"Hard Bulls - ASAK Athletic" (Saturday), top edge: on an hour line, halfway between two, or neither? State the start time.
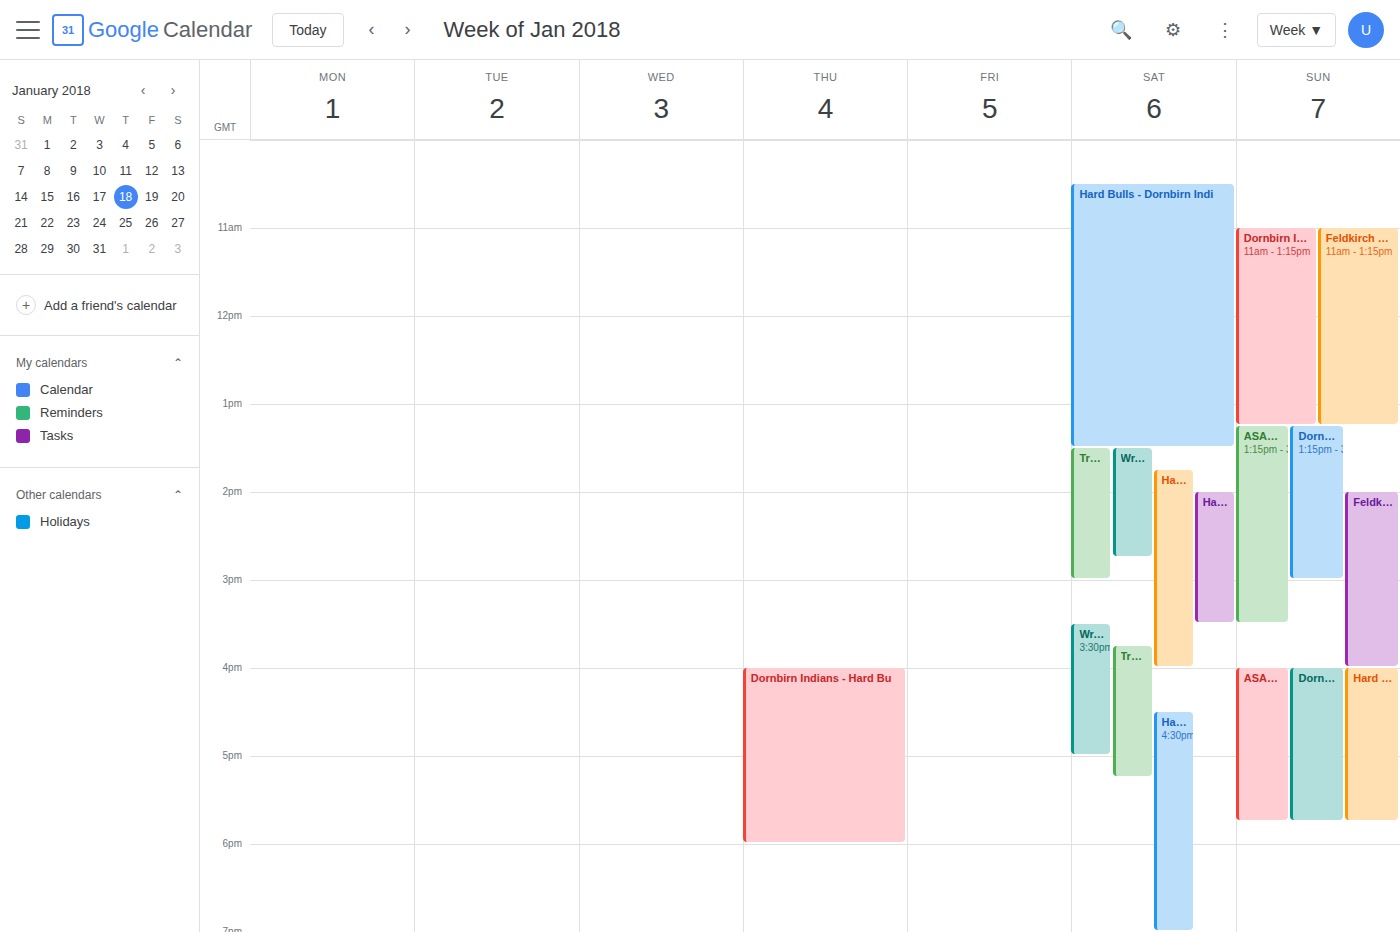
1:45 PM -- neither: three quarters of the way from the 1 PM line to the 2 PM line.